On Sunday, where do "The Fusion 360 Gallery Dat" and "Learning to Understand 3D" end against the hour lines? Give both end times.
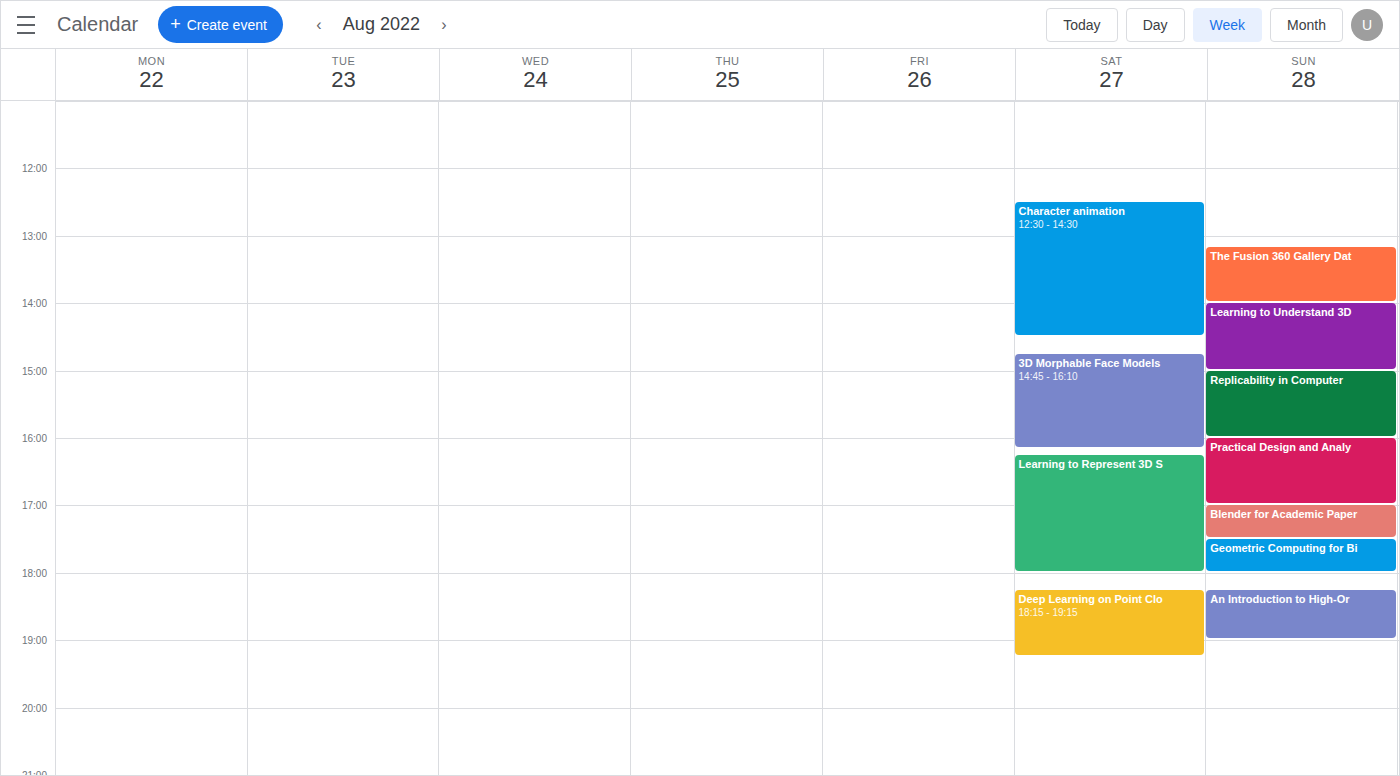
"The Fusion 360 Gallery Dat": 2:00 PM, exactly on the 2 PM line. "Learning to Understand 3D": 3:00 PM, exactly on the 3 PM line.